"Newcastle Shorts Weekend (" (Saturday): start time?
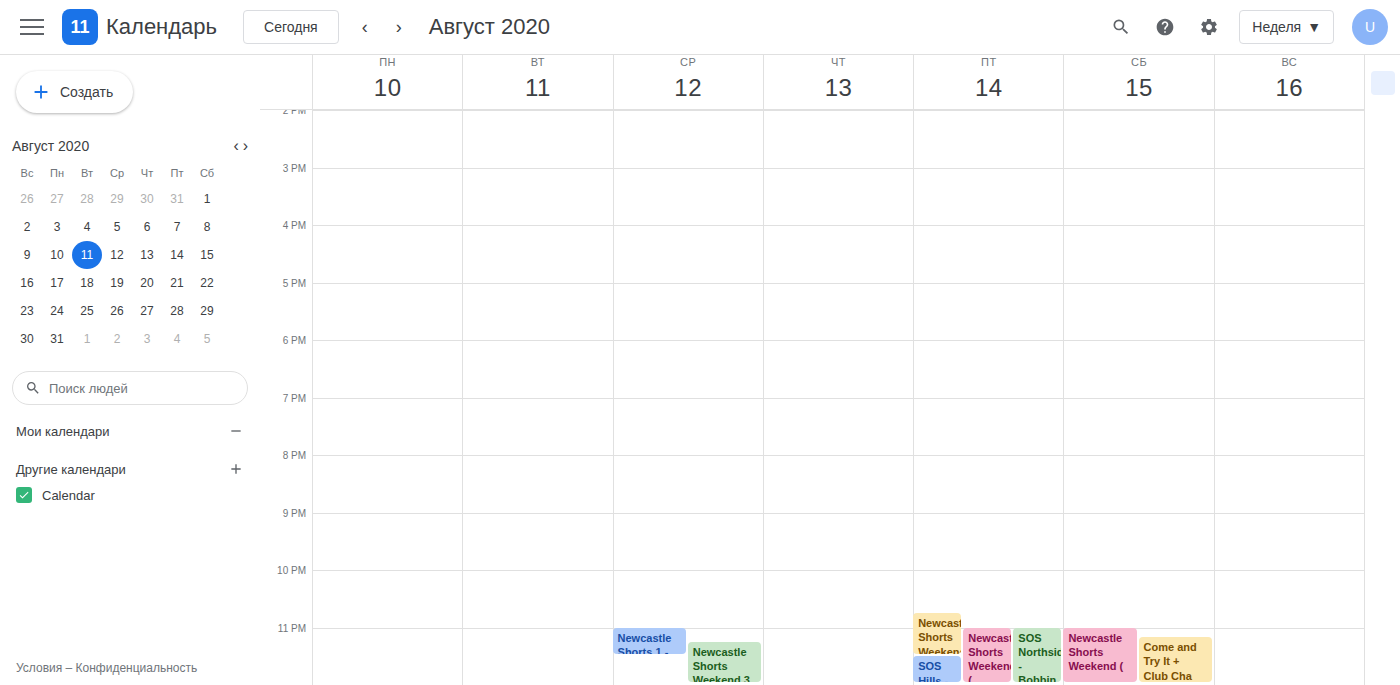
11:00 PM